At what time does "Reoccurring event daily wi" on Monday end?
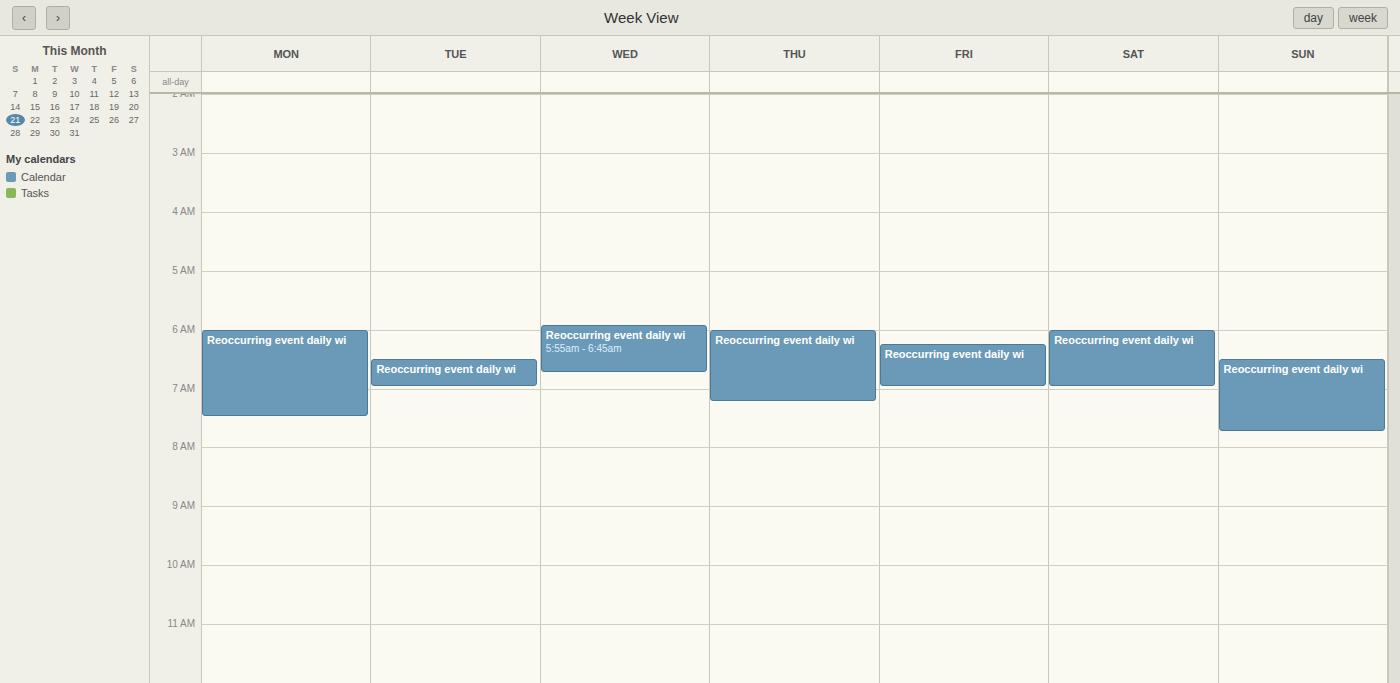
7:30 AM